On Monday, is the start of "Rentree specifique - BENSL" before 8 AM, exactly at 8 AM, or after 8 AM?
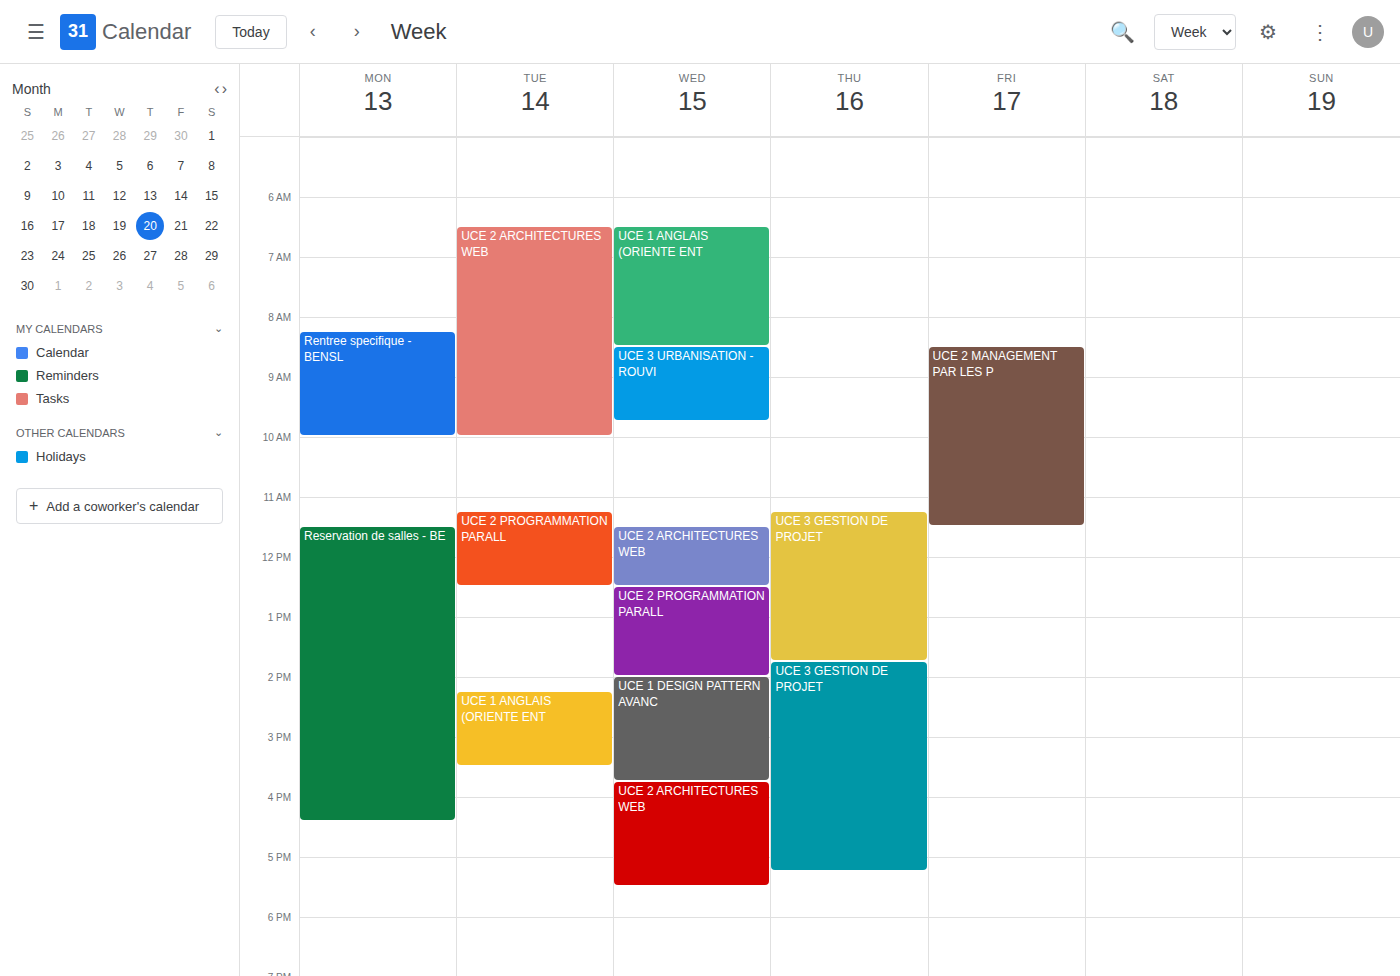
8:15 AM -- after 8 AM, 15 minutes below the 8 AM line.